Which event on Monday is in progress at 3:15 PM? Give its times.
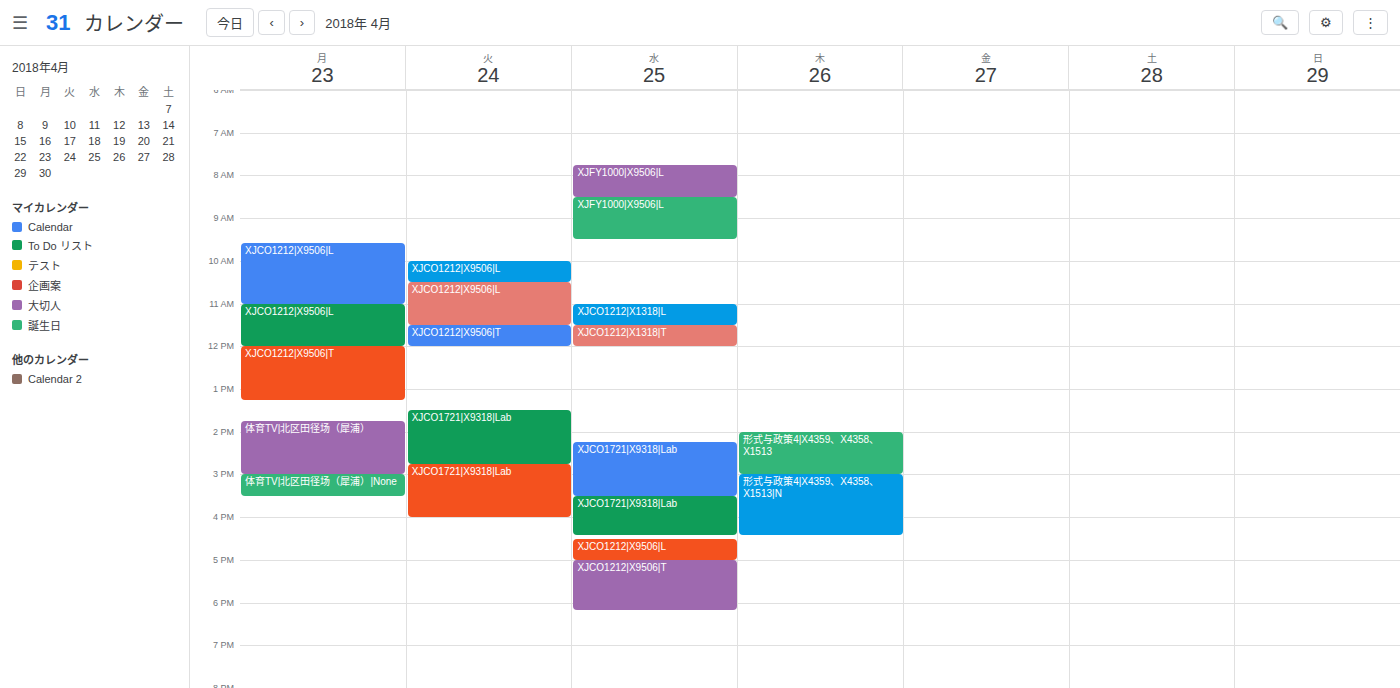
"体育TV|北区田径场（犀浦）|None", 3:00 PM to 3:30 PM